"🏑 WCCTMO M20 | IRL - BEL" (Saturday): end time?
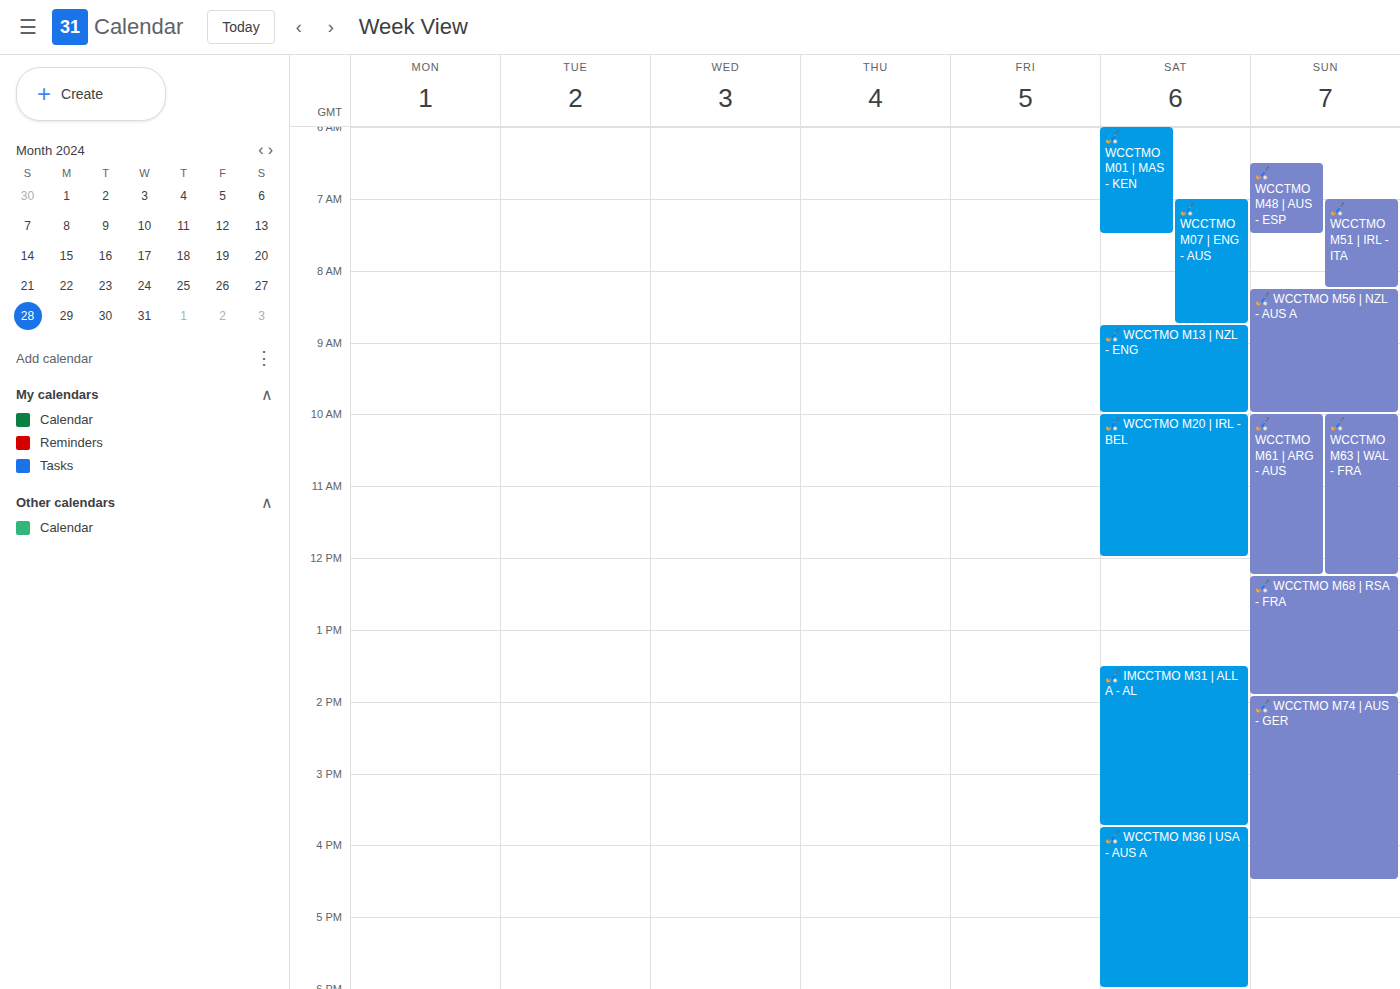
12:00